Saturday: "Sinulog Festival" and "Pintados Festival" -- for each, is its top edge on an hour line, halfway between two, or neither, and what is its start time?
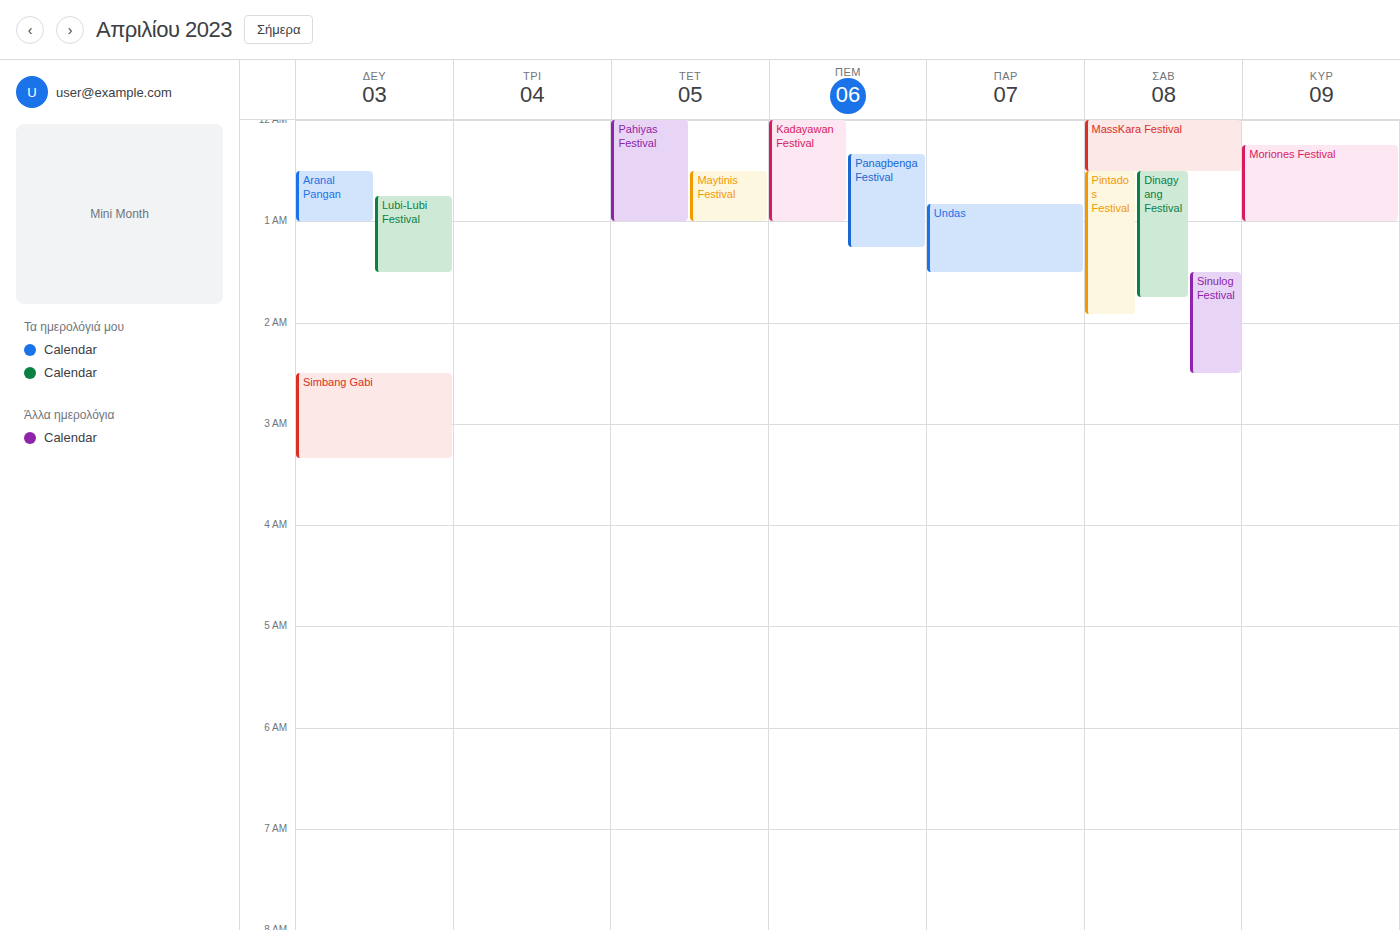
"Sinulog Festival": 1:30 AM, halfway between the 1 AM and 2 AM lines. "Pintados Festival": 12:30 AM, halfway between the 12 AM and 1 AM lines.